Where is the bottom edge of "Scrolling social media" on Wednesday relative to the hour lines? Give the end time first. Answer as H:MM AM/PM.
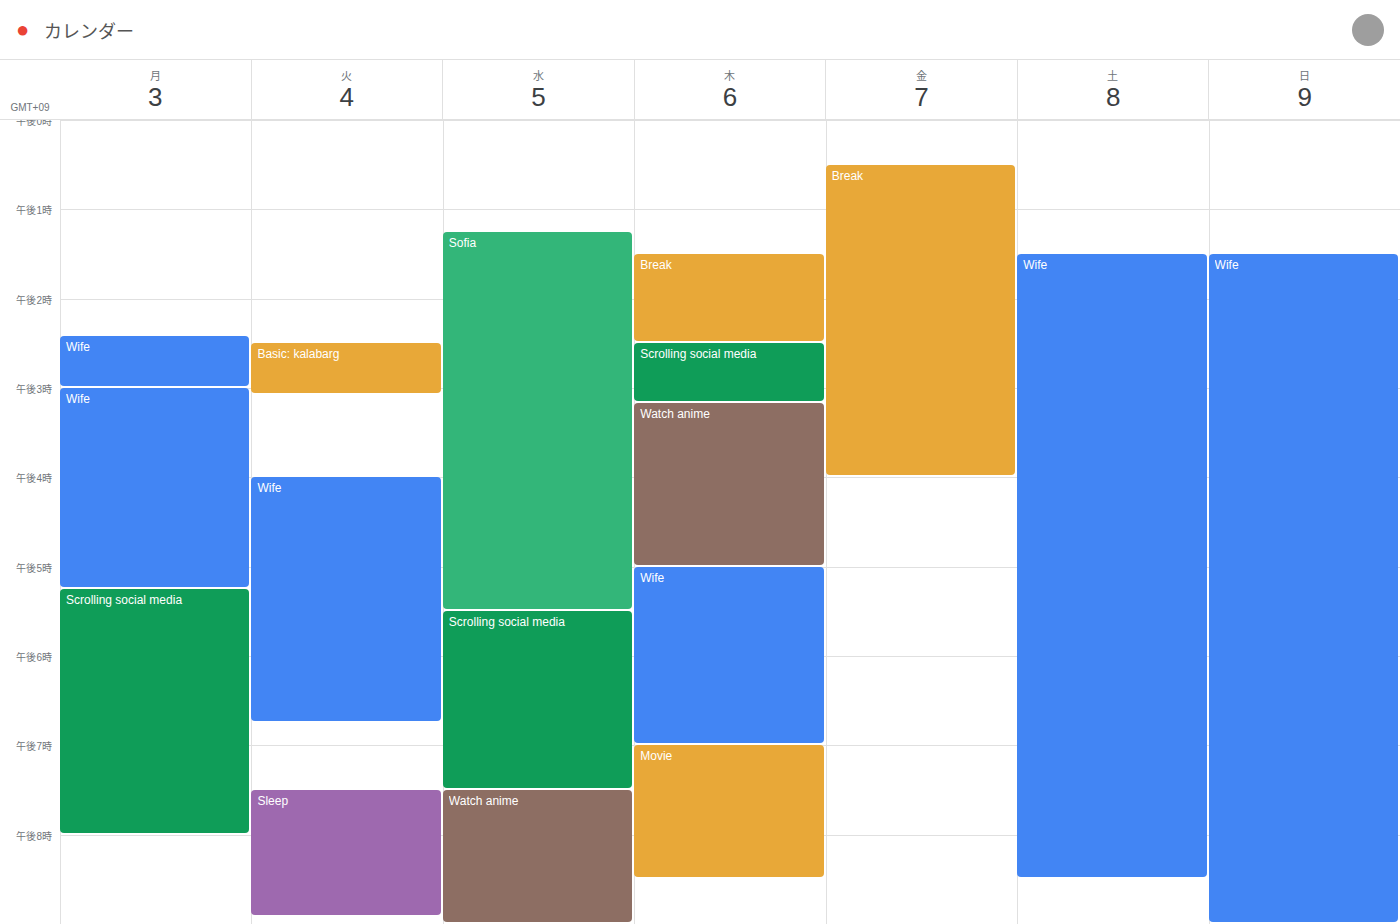
7:30 PM -- halfway between the 7 PM and 8 PM lines.